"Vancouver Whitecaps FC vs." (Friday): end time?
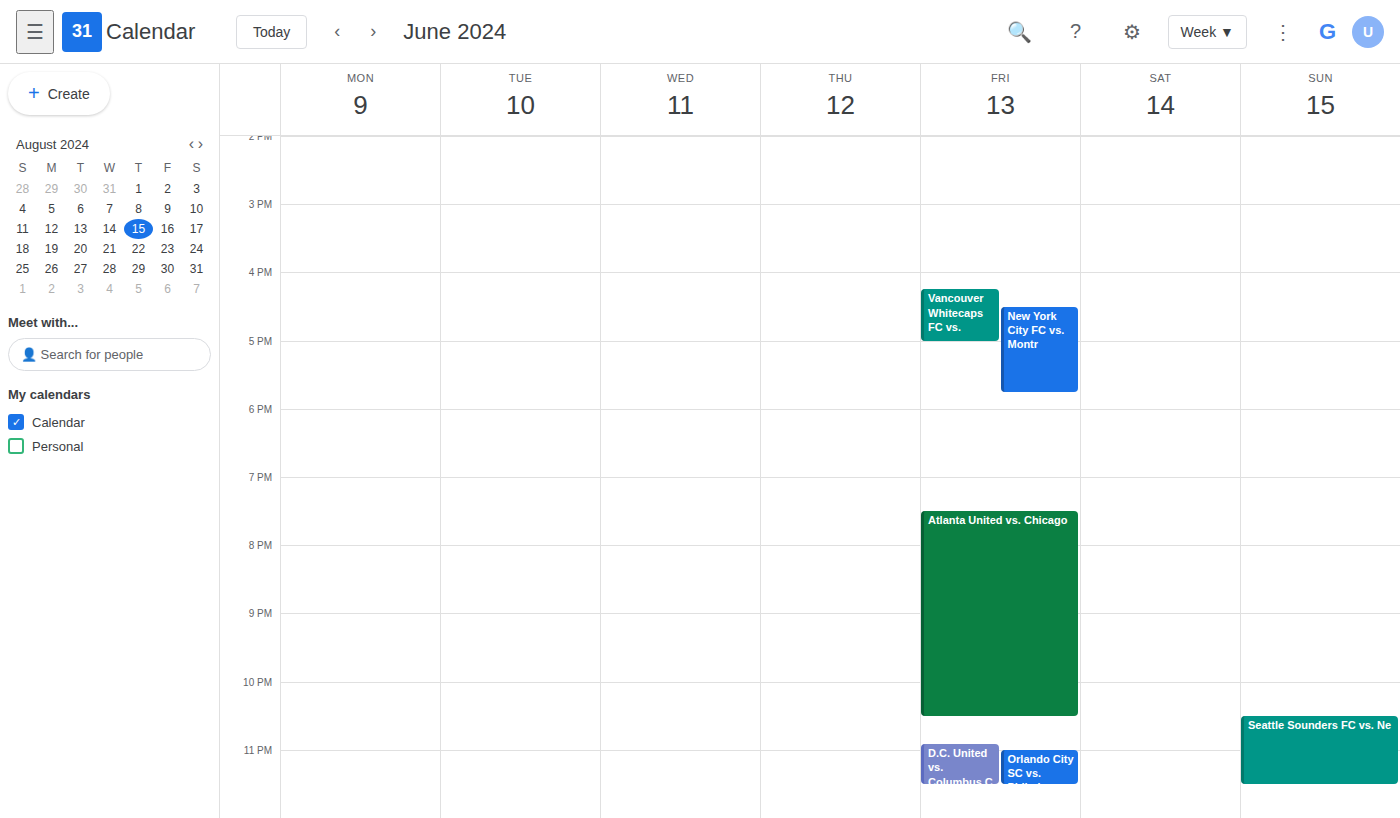
5:00 PM